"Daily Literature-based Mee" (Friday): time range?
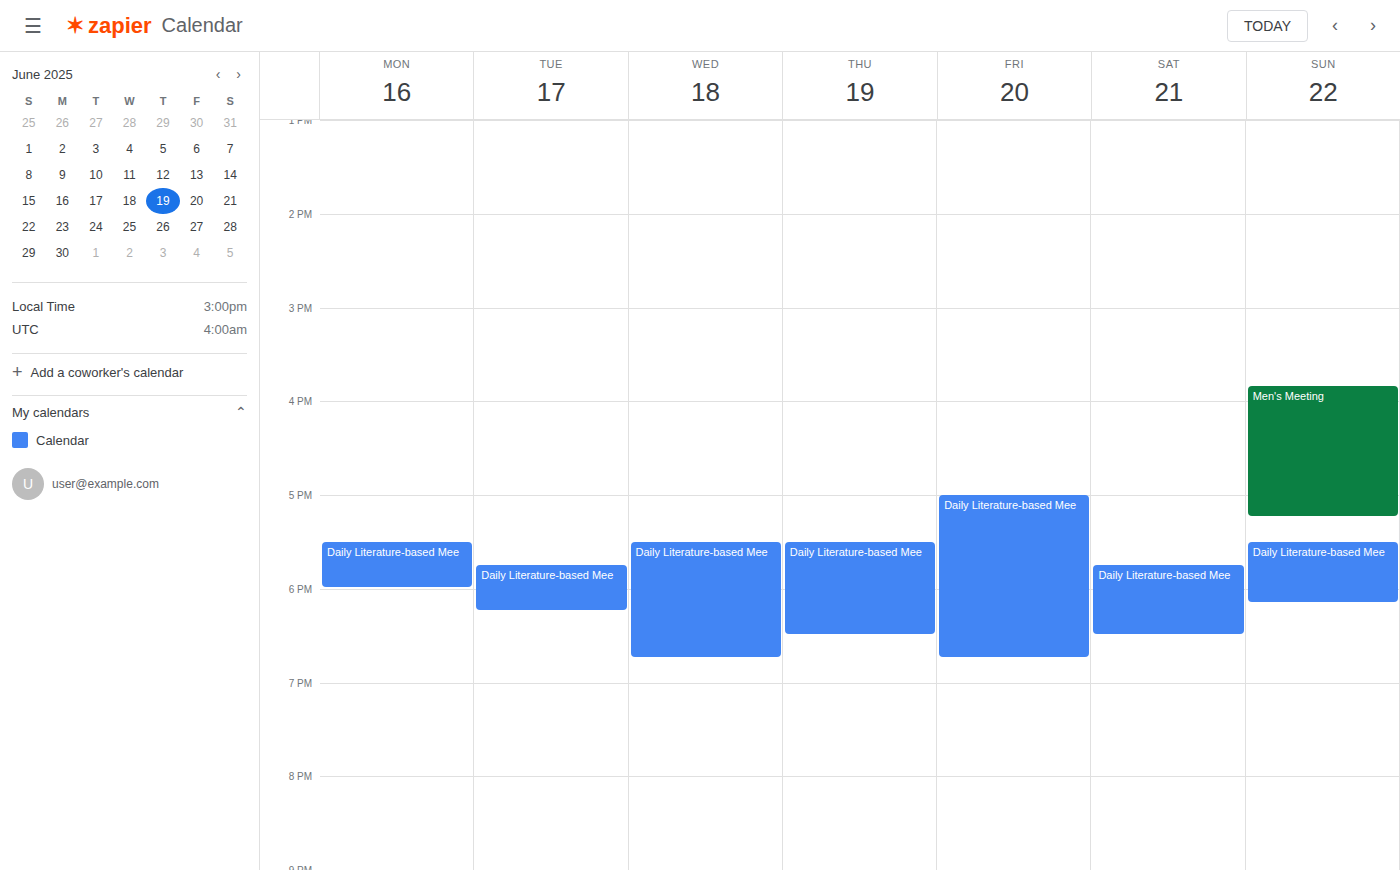
17:00 to 18:45